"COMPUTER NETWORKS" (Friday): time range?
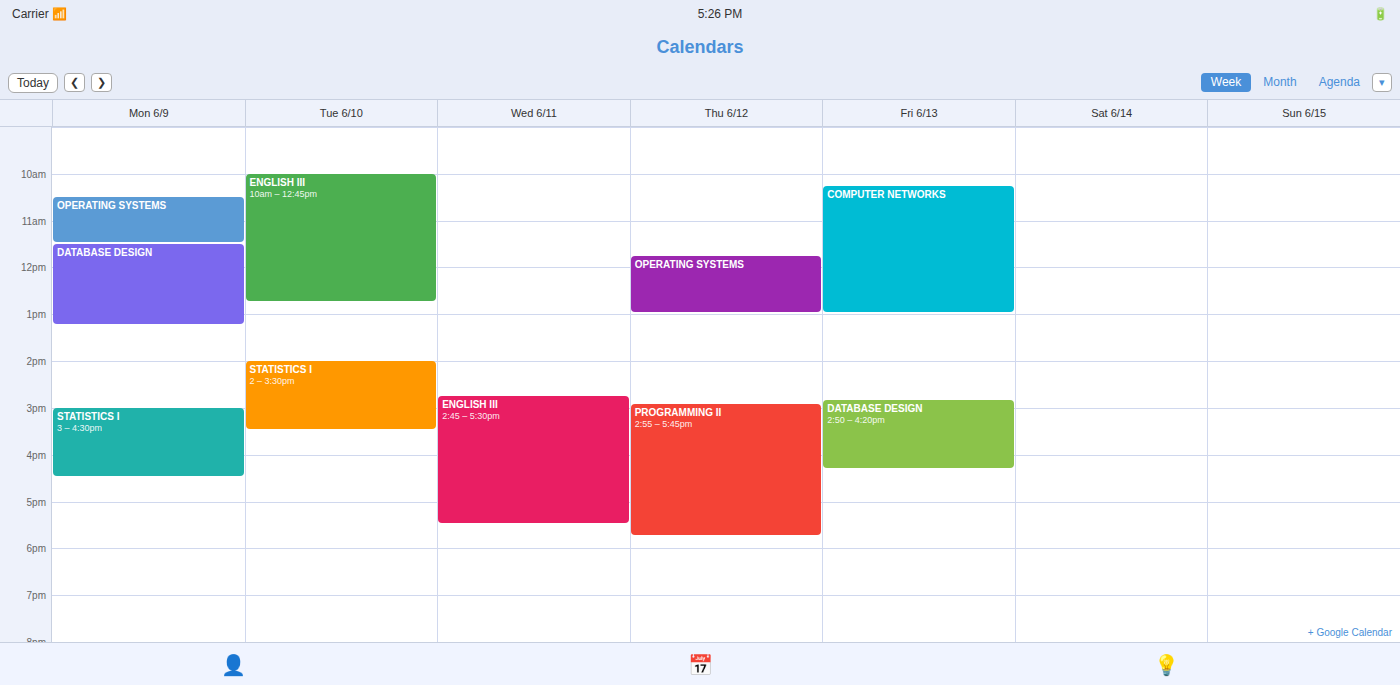
10:15 AM to 1:00 PM